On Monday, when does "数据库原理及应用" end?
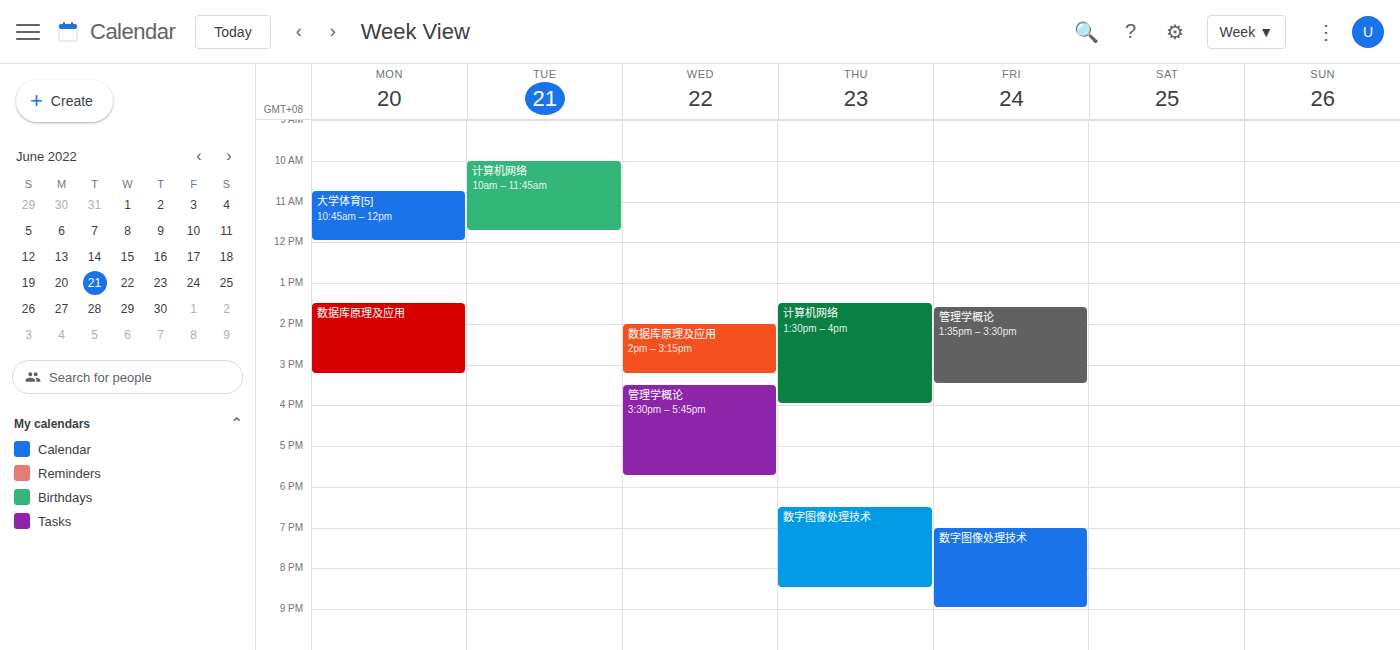
3:15 PM